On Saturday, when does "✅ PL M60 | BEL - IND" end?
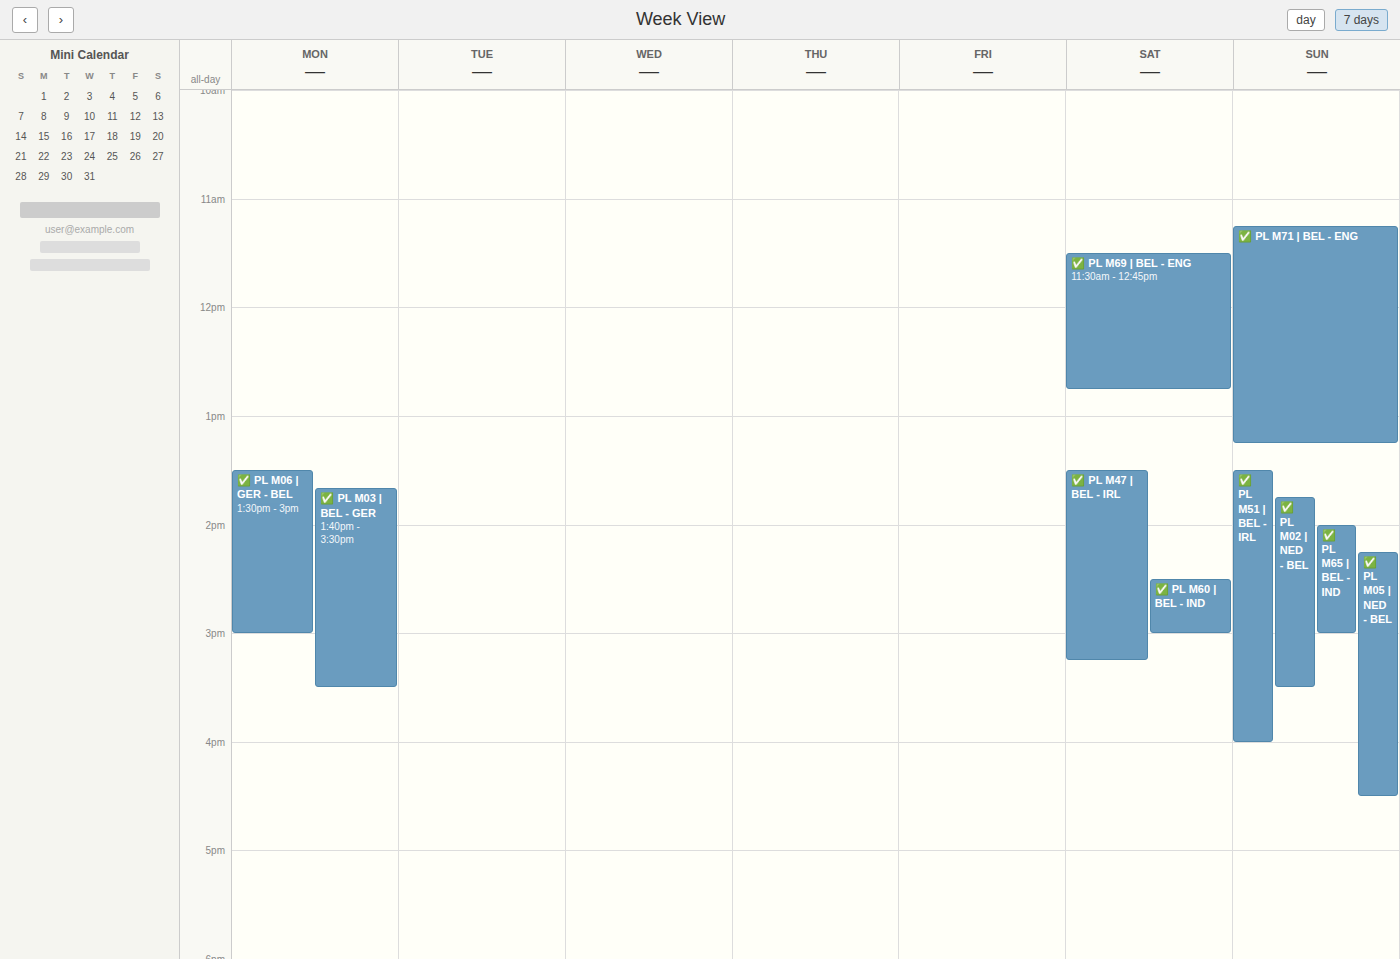
3:00 PM